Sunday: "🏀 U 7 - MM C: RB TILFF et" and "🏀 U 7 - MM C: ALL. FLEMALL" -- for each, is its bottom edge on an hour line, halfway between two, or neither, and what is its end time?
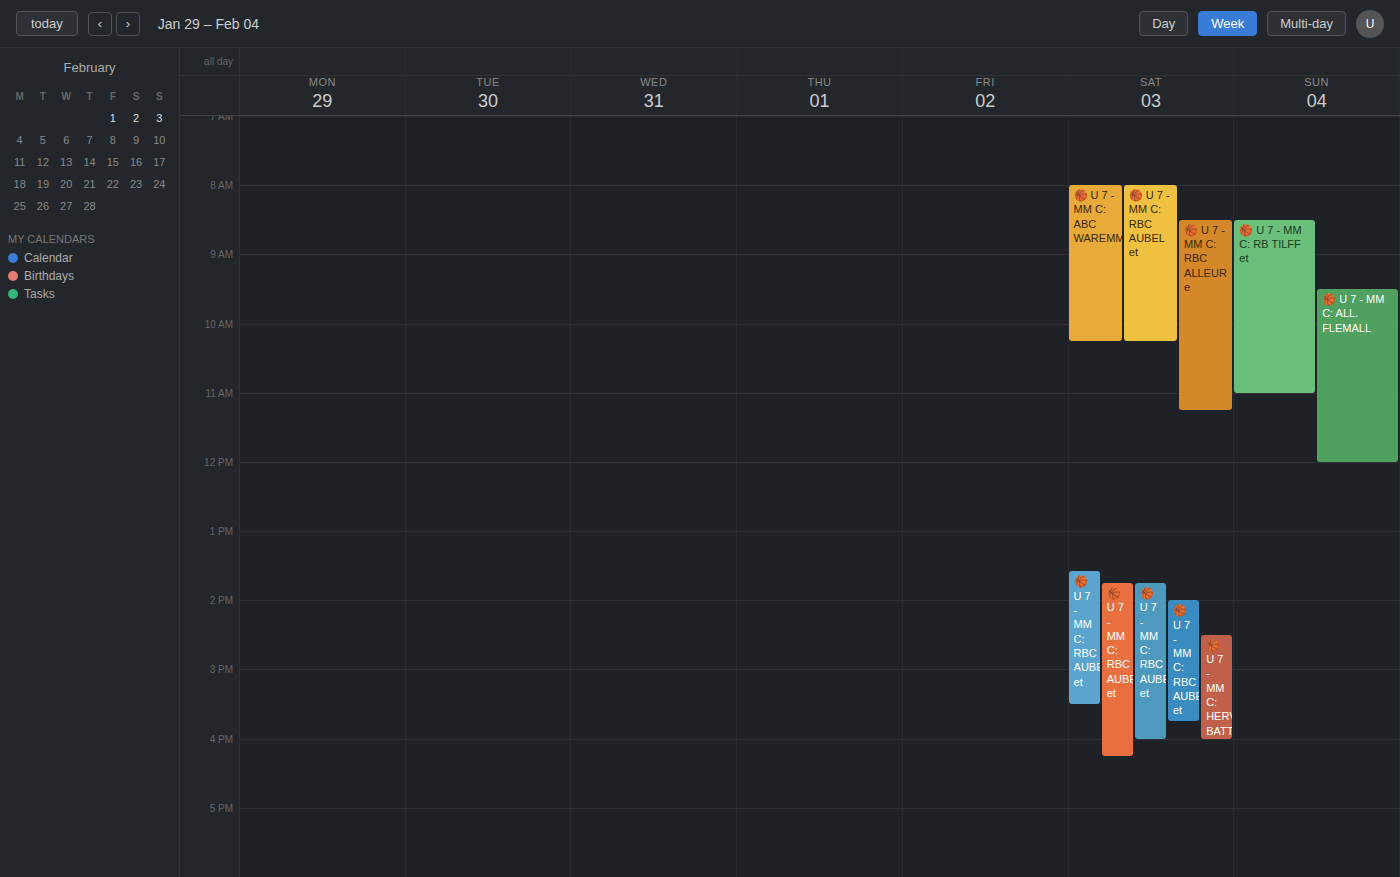
"🏀 U 7 - MM C: RB TILFF et": 11:00 AM, exactly on the 11 AM line. "🏀 U 7 - MM C: ALL. FLEMALL": 12:00 PM, exactly on the 12 PM line.